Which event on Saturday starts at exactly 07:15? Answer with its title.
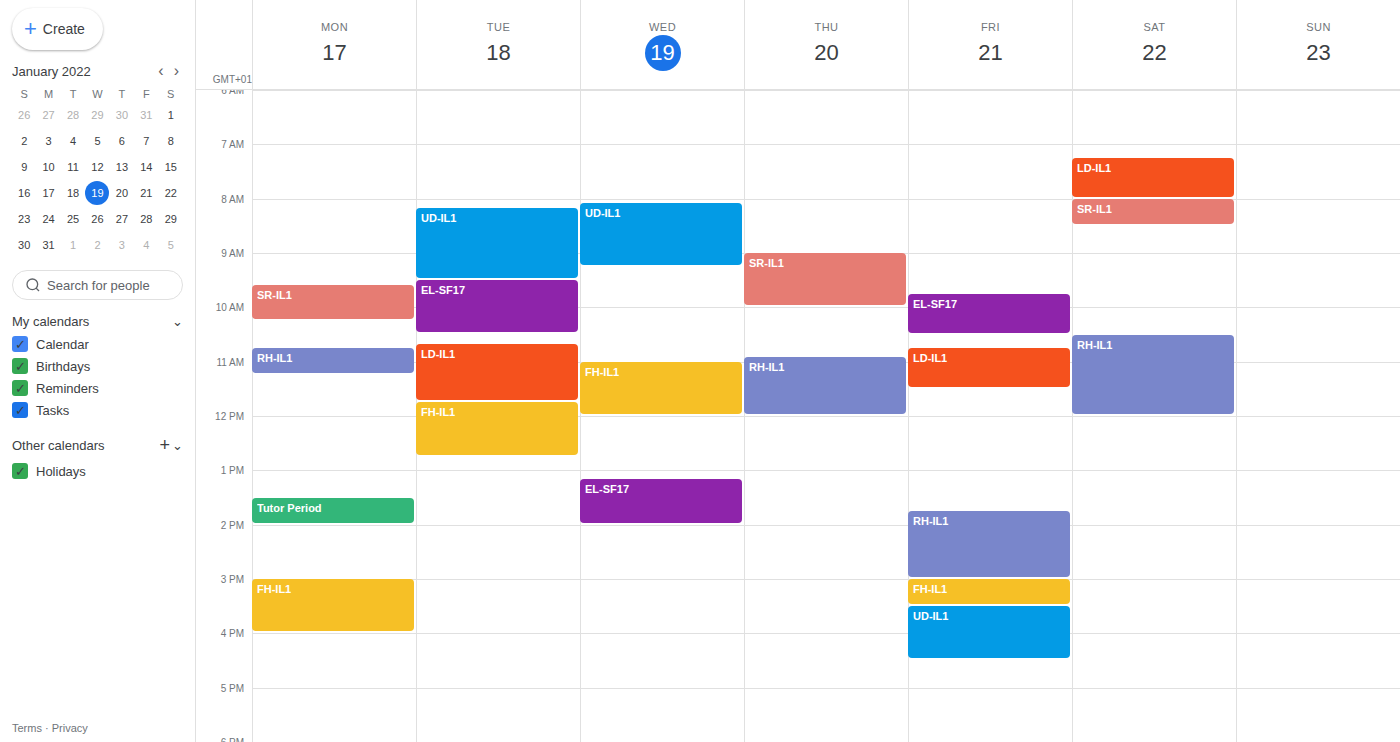
"LD-IL1"